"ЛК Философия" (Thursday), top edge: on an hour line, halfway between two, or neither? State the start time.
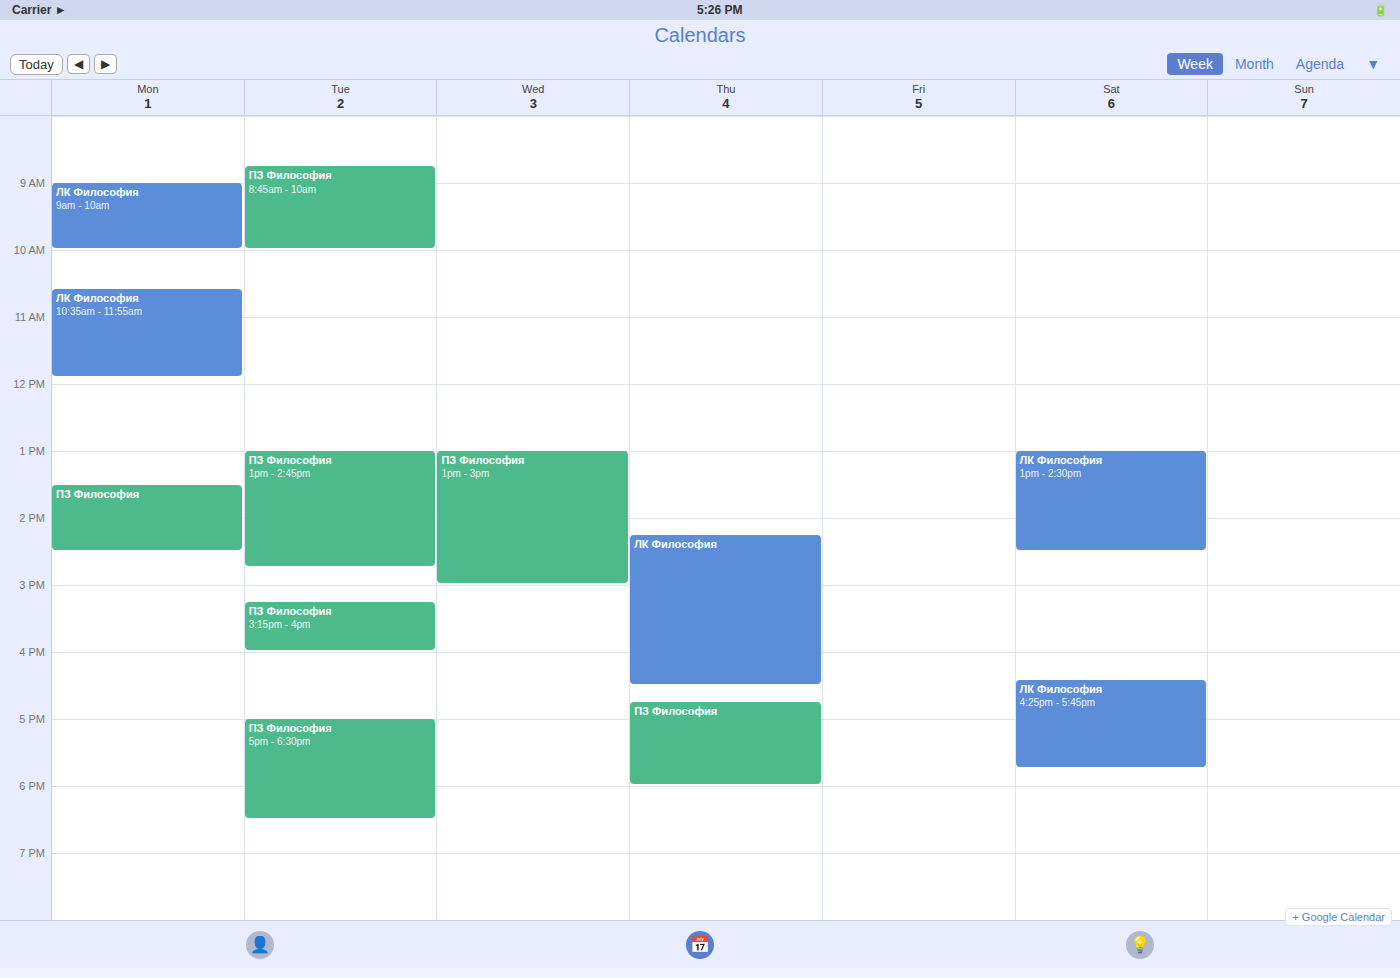
2:15 PM -- neither: a quarter of the way from the 2 PM line to the 3 PM line.